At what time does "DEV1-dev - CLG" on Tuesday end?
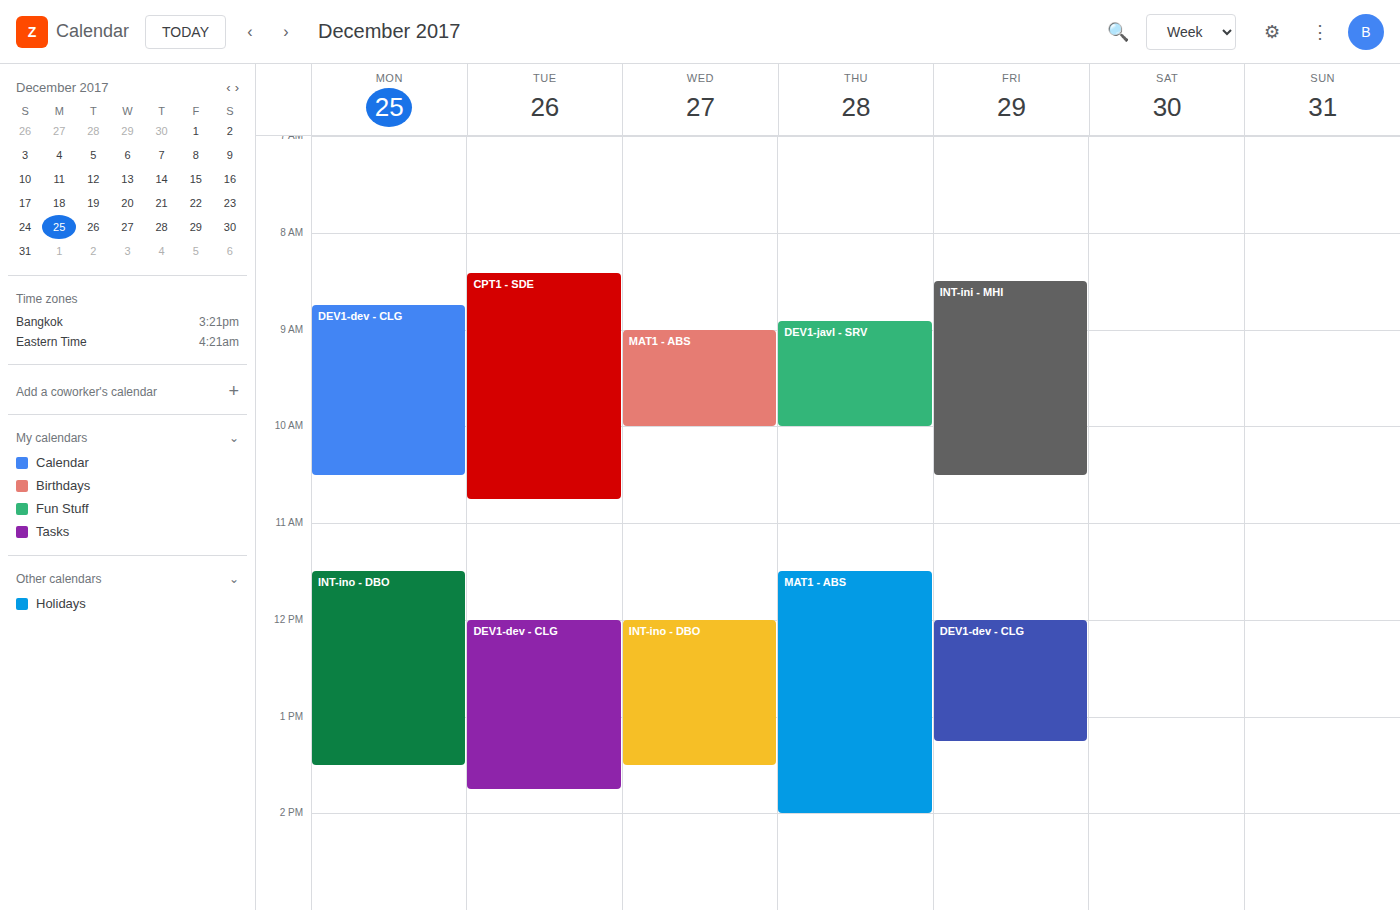
1:45 PM